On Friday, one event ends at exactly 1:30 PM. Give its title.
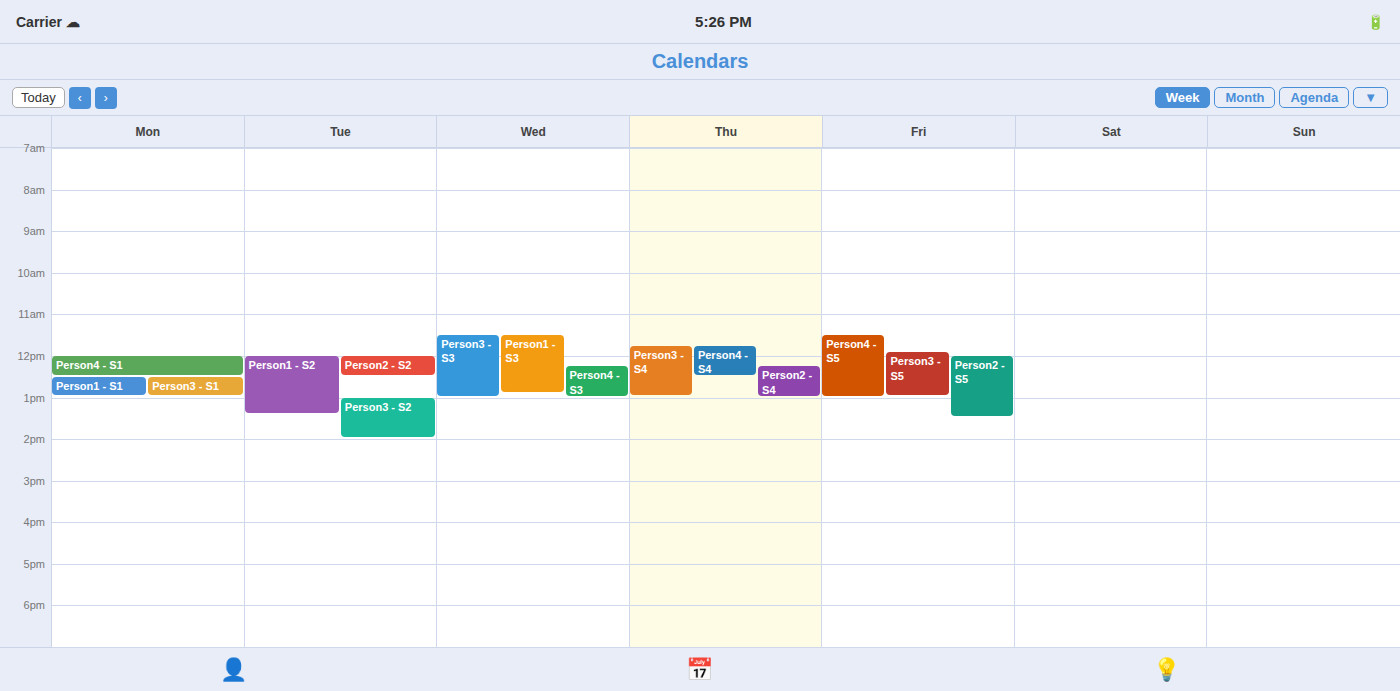
"Person2 - S5"